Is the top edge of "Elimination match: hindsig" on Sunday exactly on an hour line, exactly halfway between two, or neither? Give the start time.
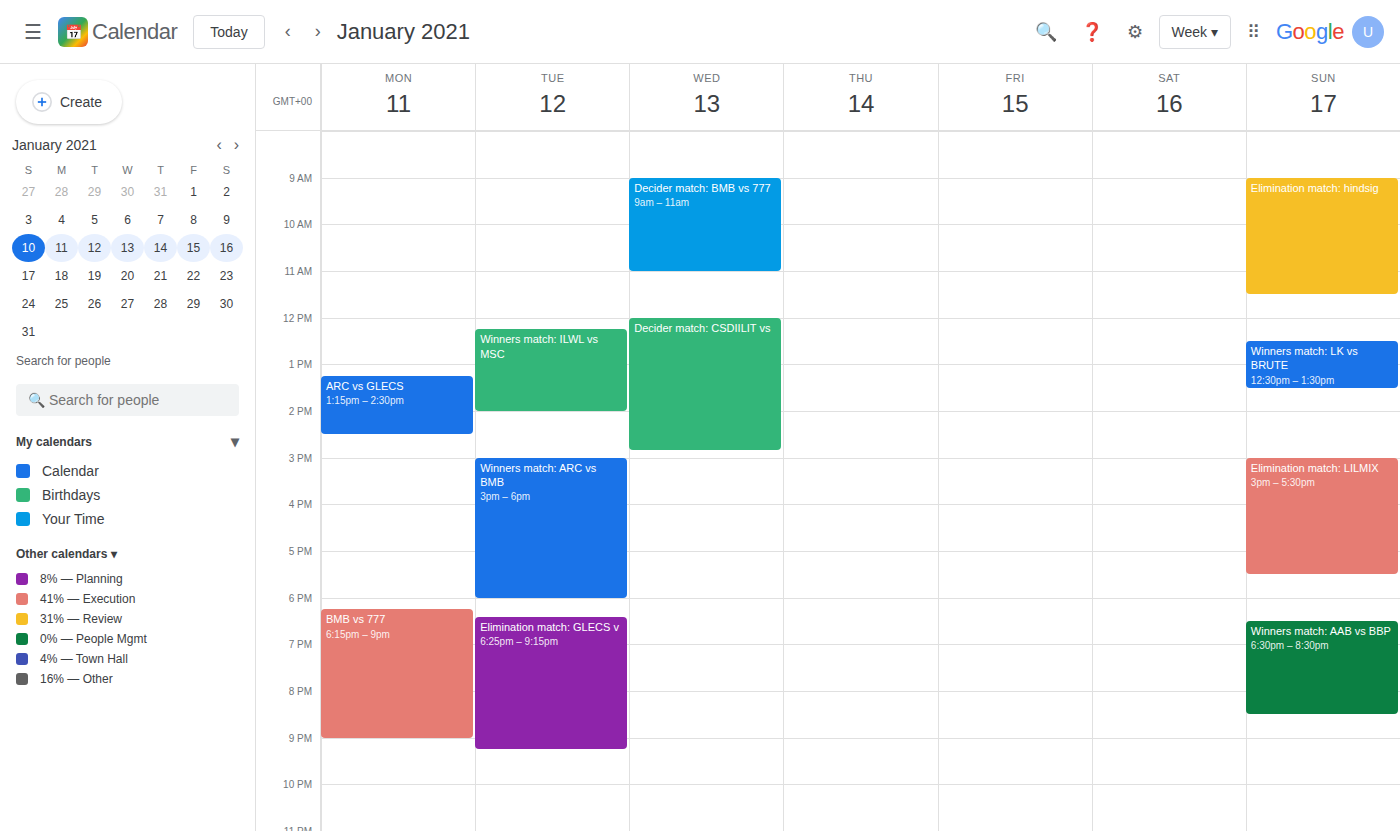
9:00 AM -- exactly on the 9 AM line.